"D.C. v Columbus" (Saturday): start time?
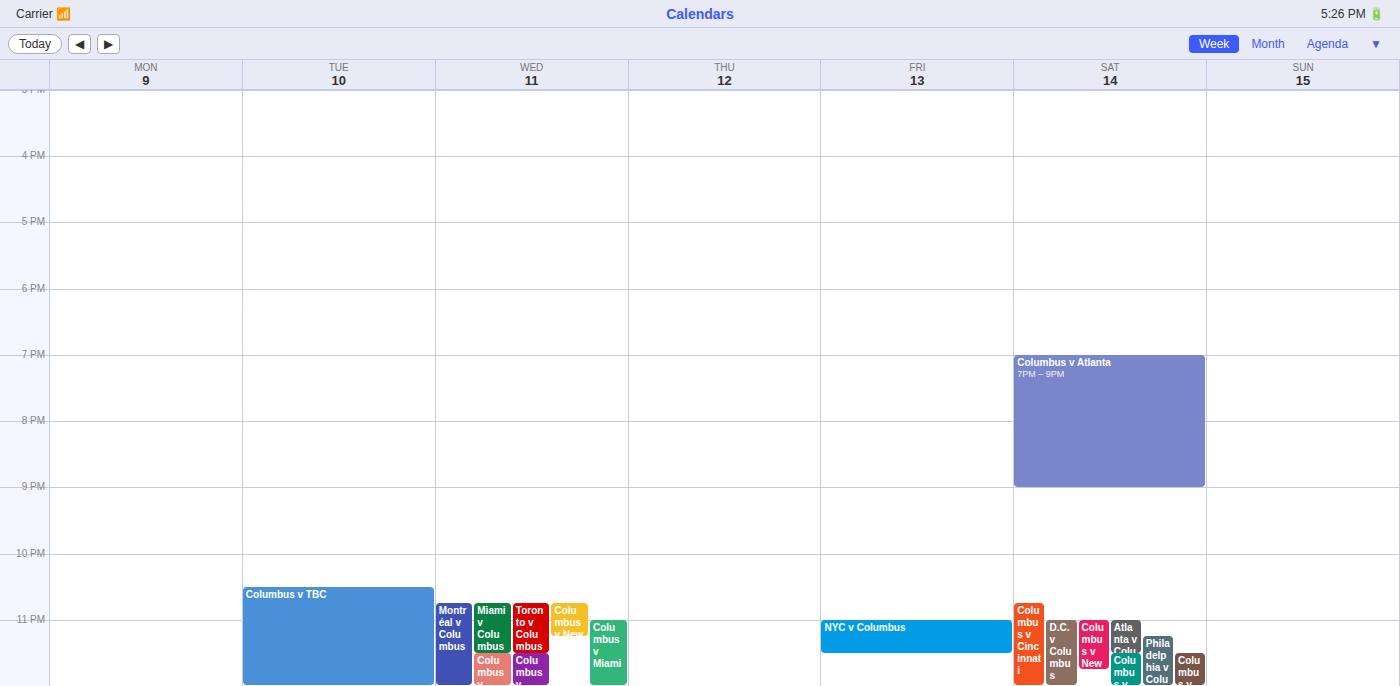
23:00